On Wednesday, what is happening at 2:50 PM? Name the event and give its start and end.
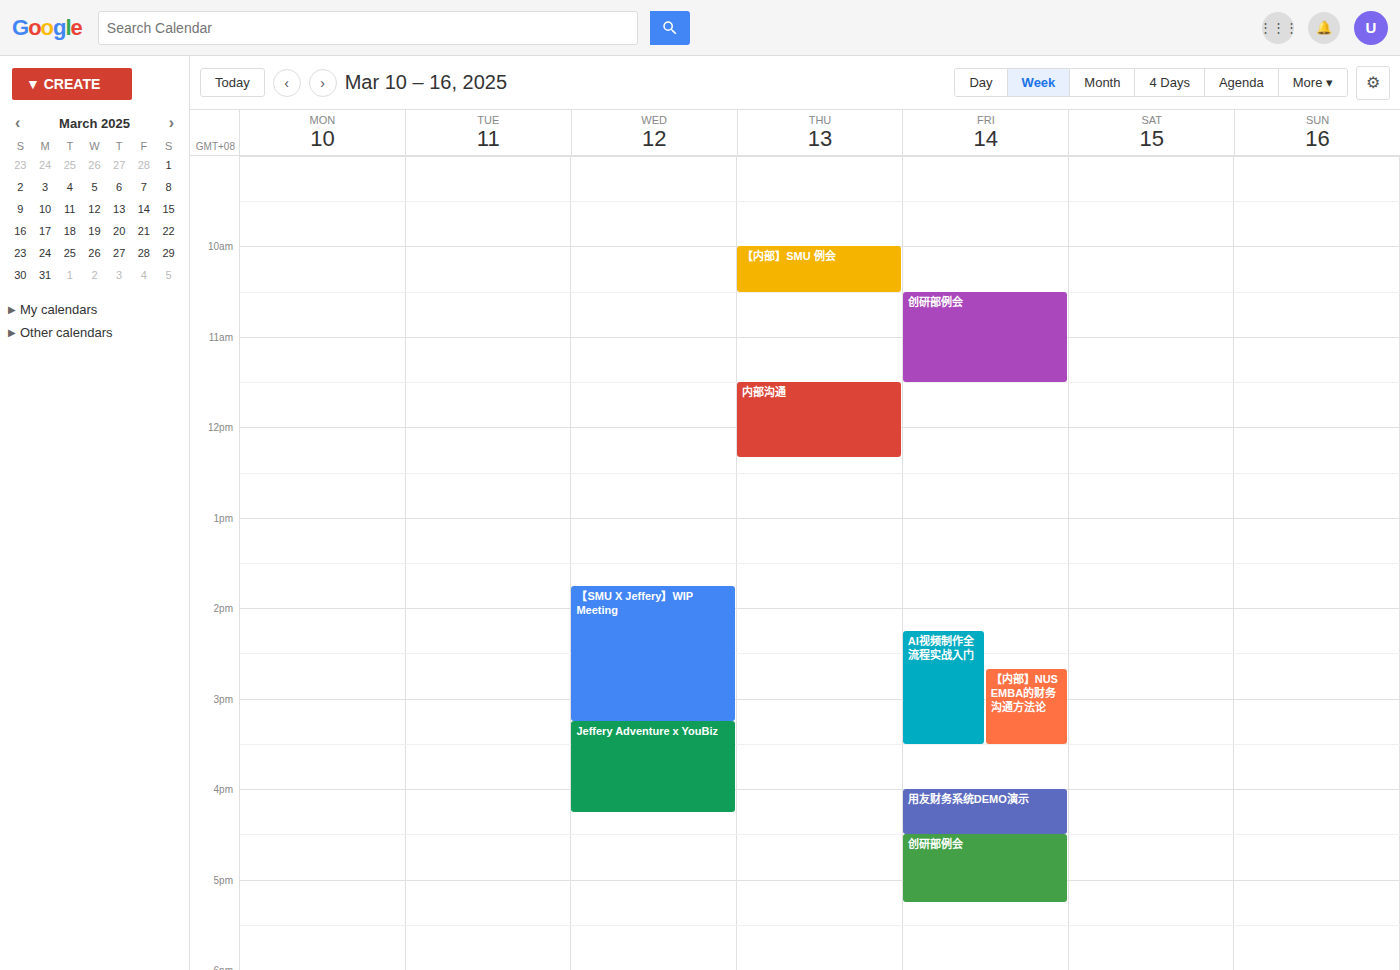
"【SMU X Jeffery】WIP Meeting", 1:45 PM to 3:15 PM